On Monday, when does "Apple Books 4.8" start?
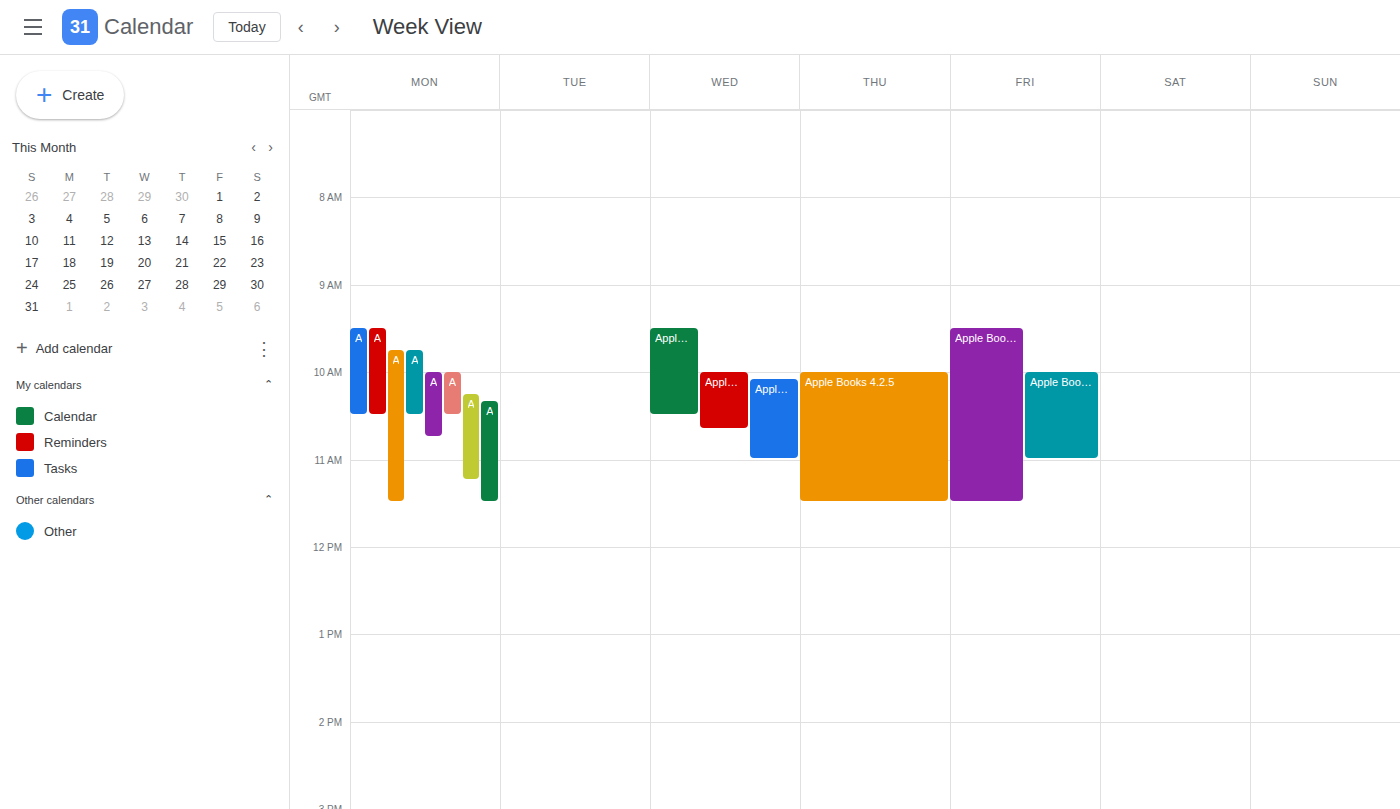
10:15 AM